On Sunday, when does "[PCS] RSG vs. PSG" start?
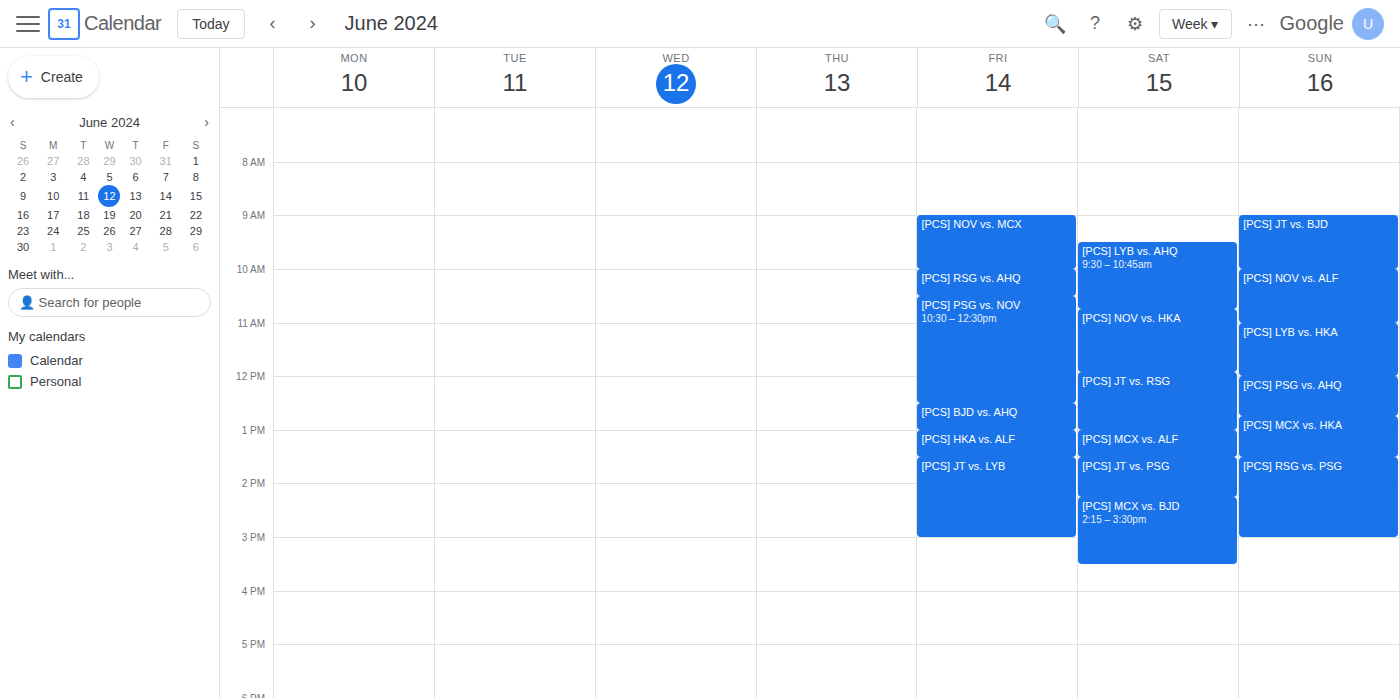
13:30